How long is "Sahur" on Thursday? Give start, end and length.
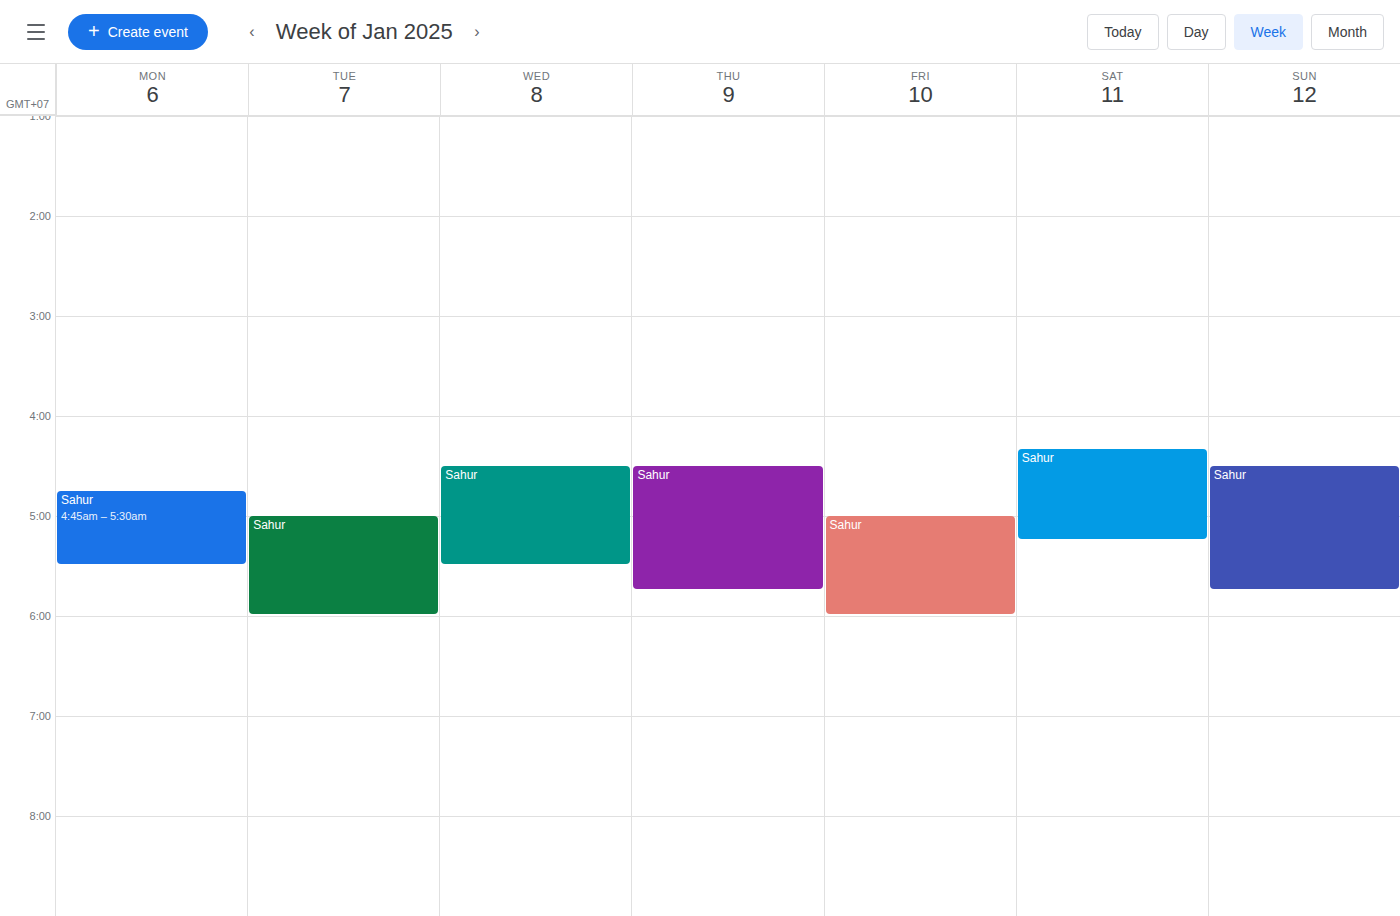
4:30 AM to 5:45 AM, 1 hour 15 minutes